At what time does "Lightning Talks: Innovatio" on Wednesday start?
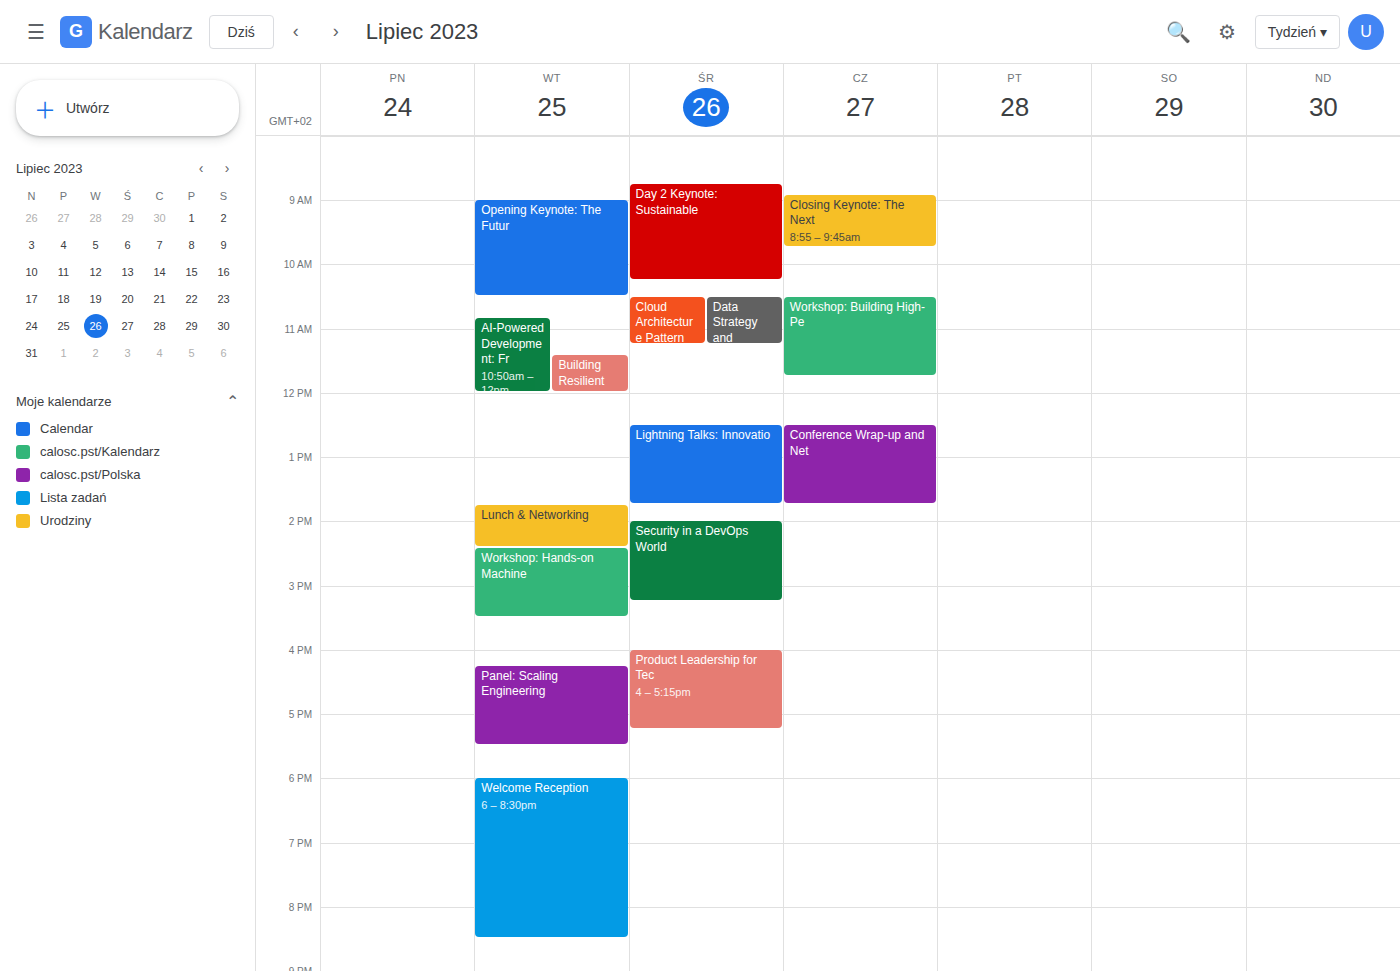
12:30 PM